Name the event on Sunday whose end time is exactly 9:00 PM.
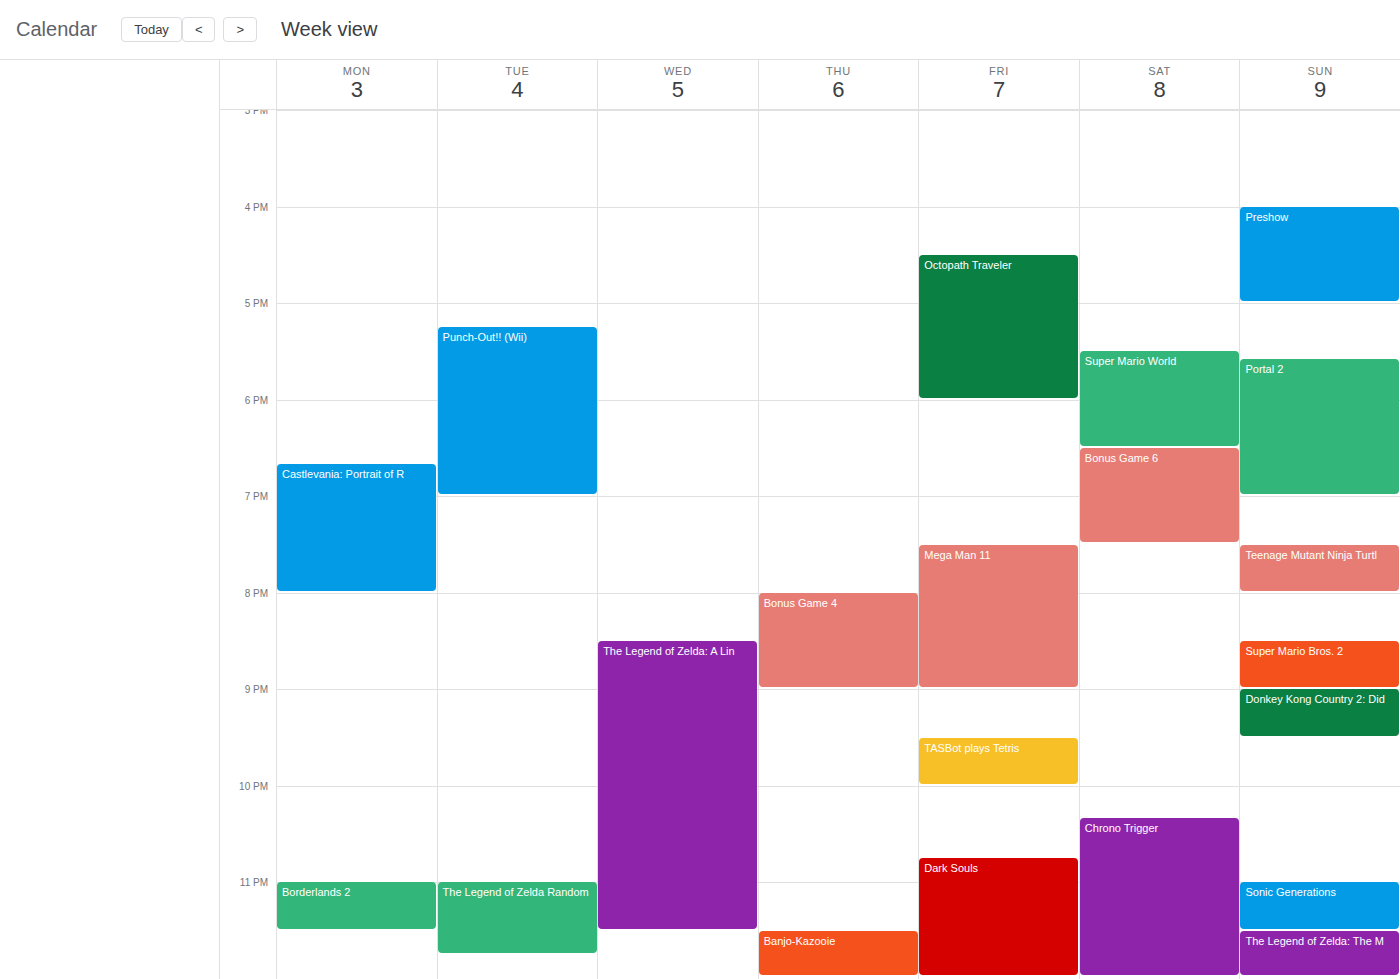
"Super Mario Bros. 2"